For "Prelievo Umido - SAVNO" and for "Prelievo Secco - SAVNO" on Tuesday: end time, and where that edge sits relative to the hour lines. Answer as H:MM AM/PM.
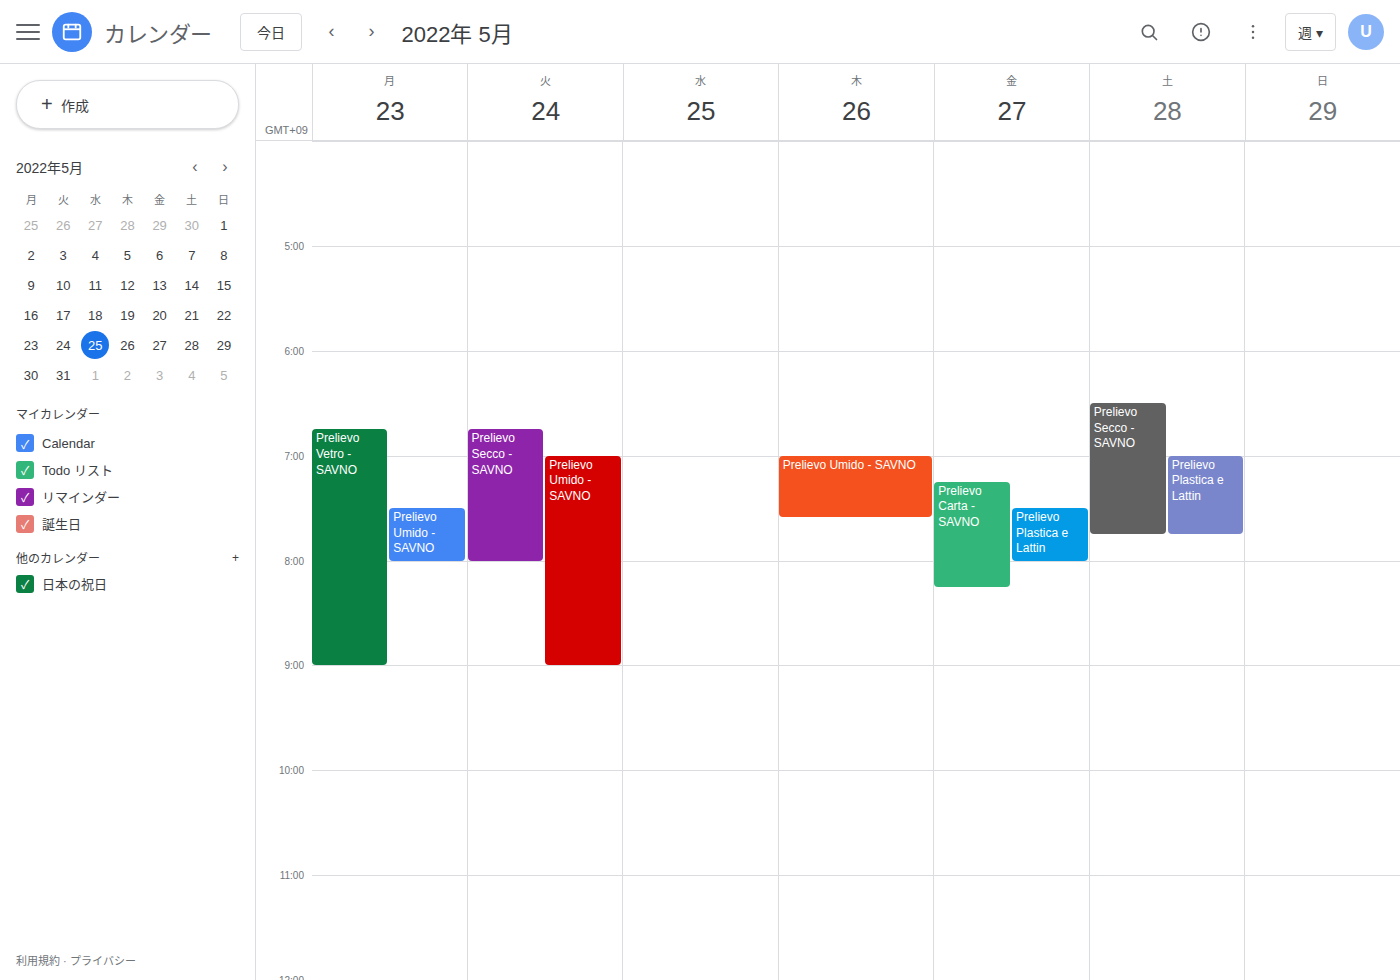
"Prelievo Umido - SAVNO": 9:00 AM, exactly on the 9 AM line. "Prelievo Secco - SAVNO": 8:00 AM, exactly on the 8 AM line.